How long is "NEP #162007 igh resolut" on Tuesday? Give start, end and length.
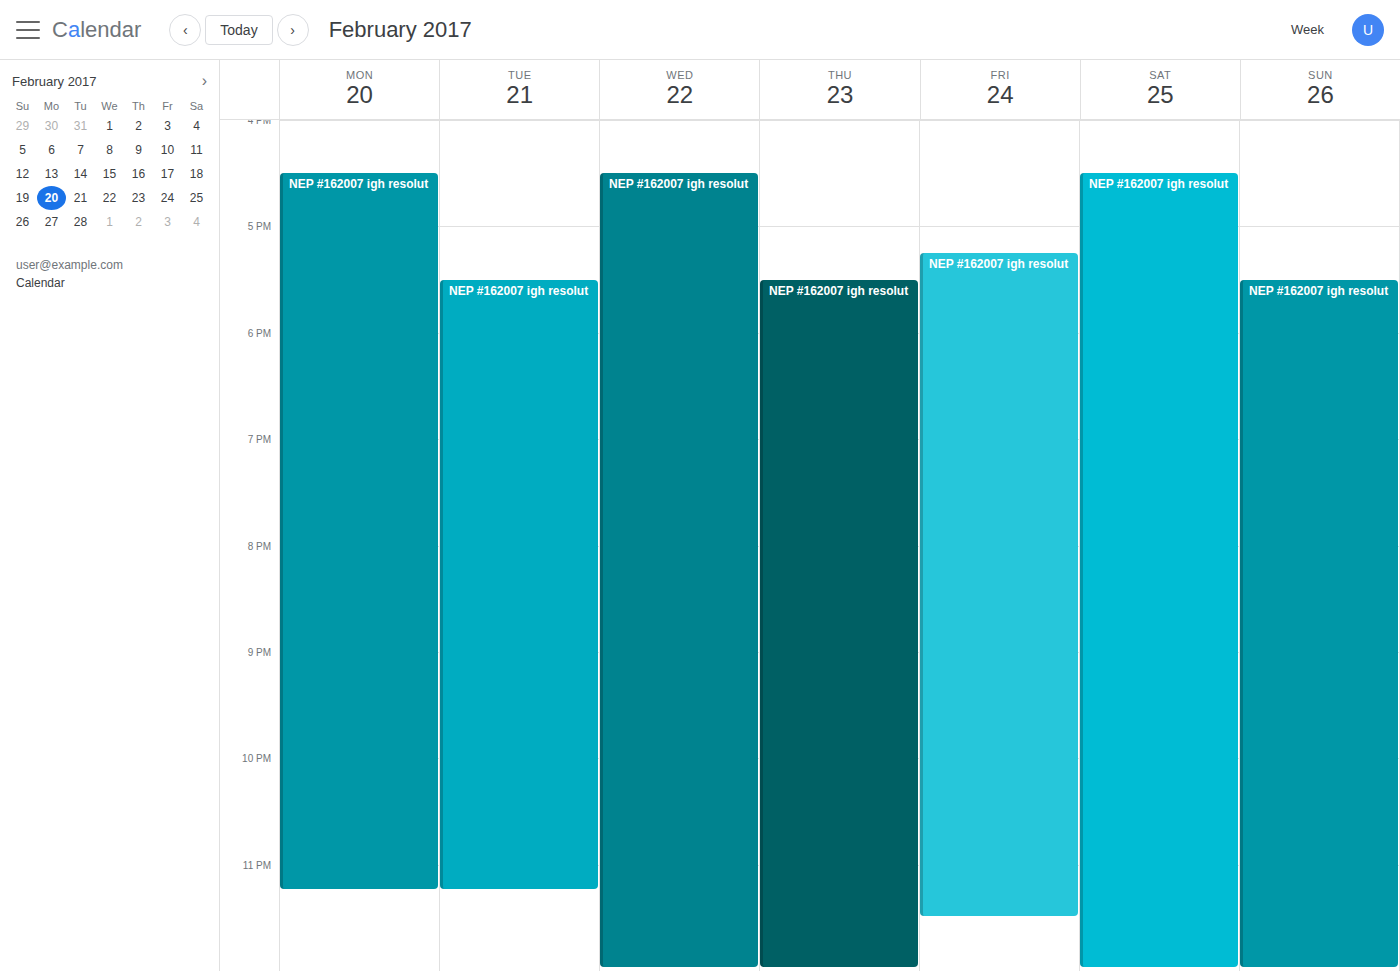
5:30 PM to 11:15 PM, 5 hours 45 minutes